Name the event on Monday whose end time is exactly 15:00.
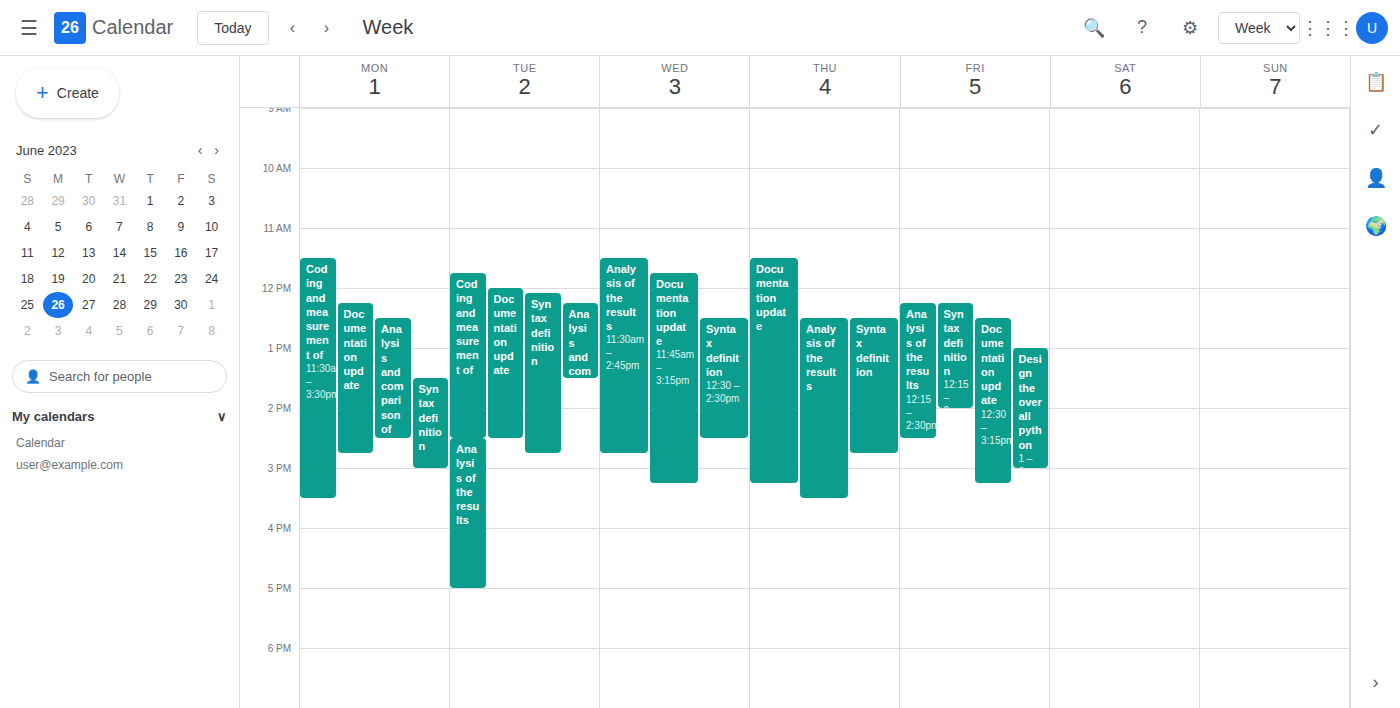
"Syntax definition"